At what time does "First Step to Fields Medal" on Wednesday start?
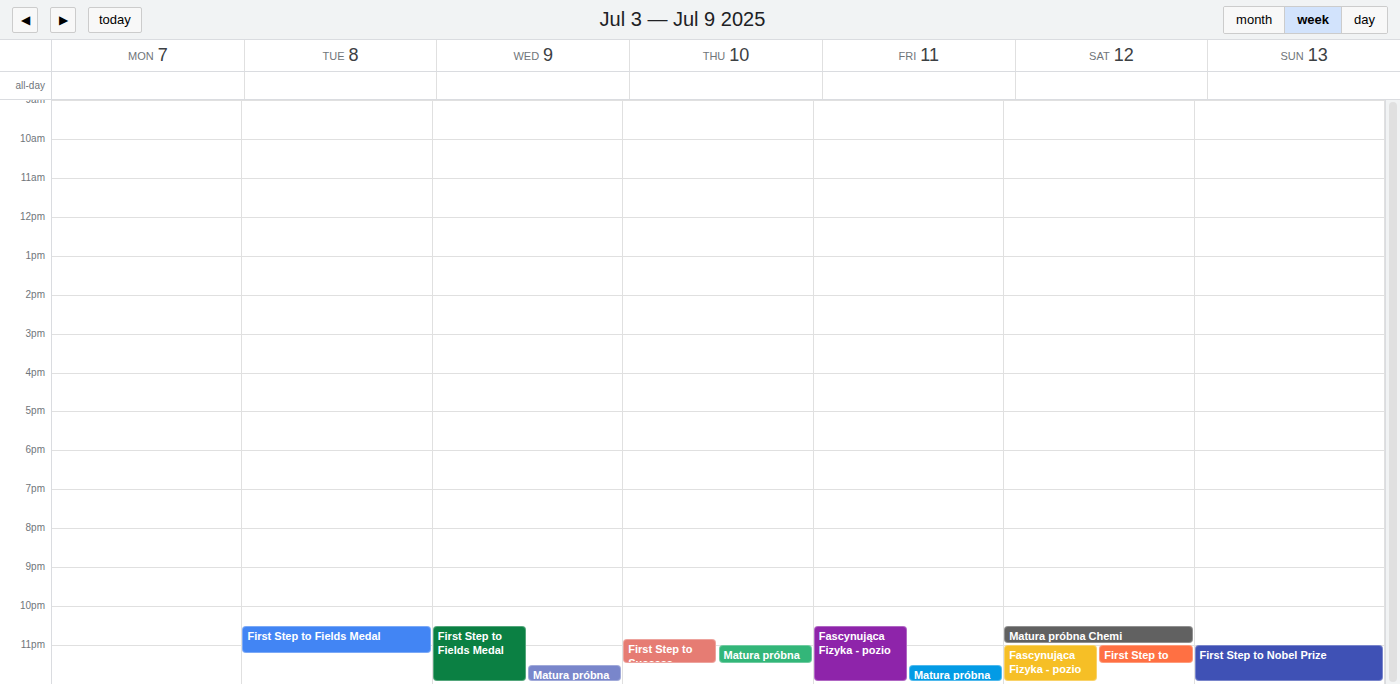
10:30 PM